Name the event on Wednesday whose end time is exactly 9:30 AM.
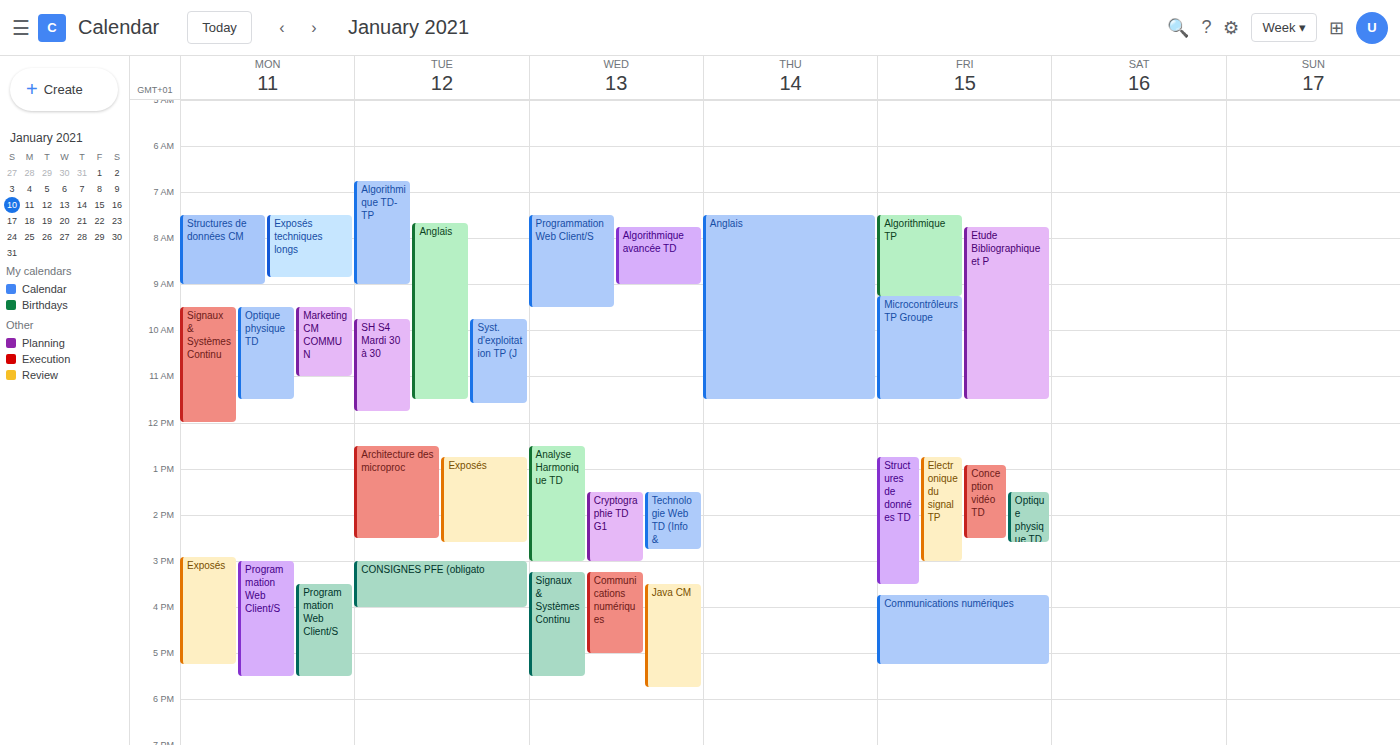
"Programmation Web Client/S"